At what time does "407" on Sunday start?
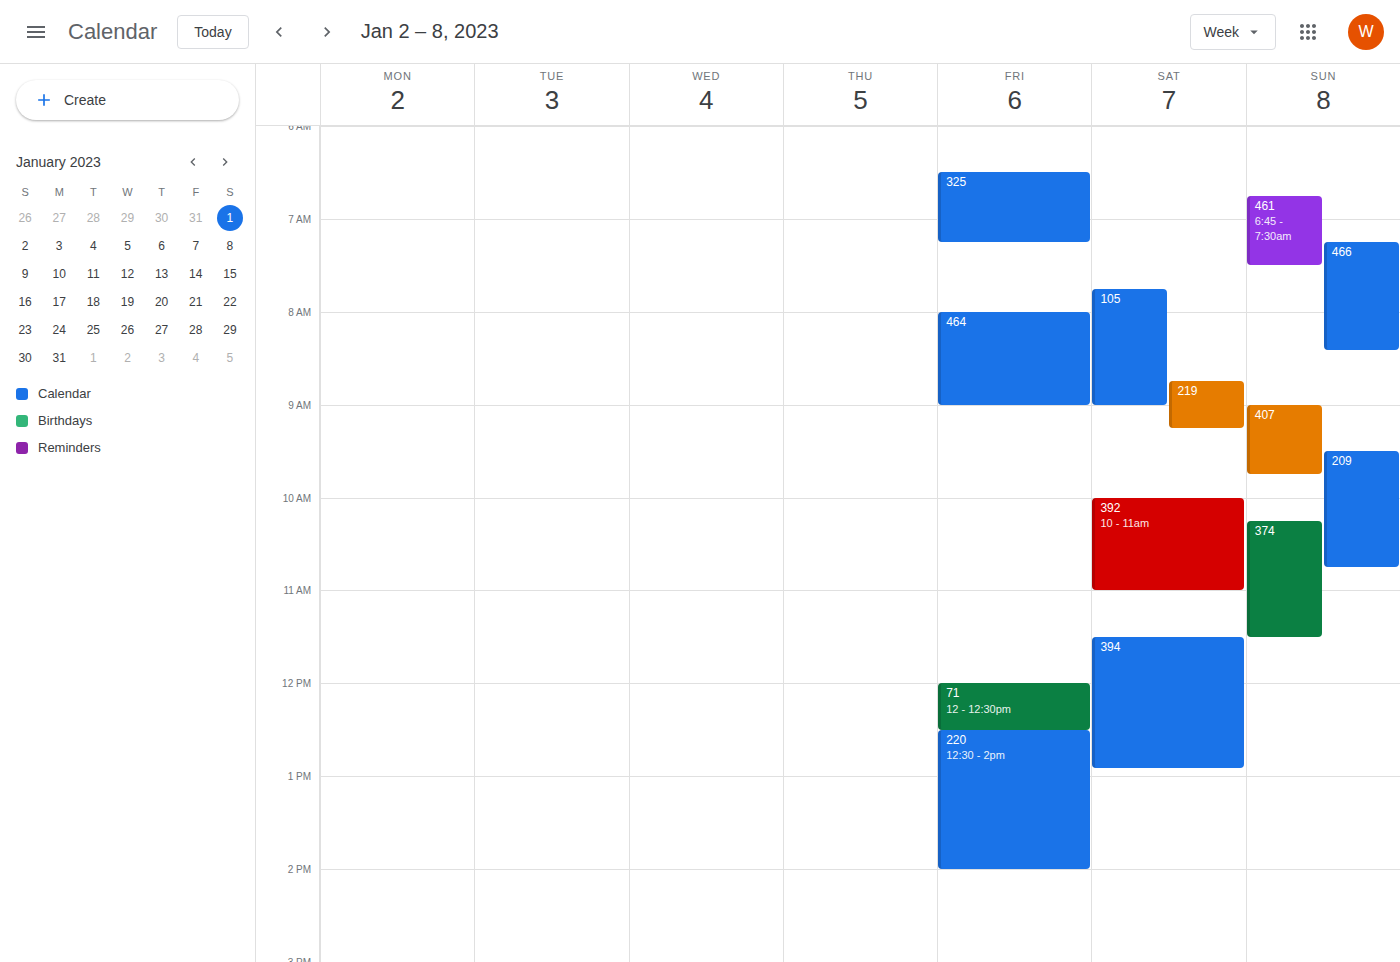
9:00 AM